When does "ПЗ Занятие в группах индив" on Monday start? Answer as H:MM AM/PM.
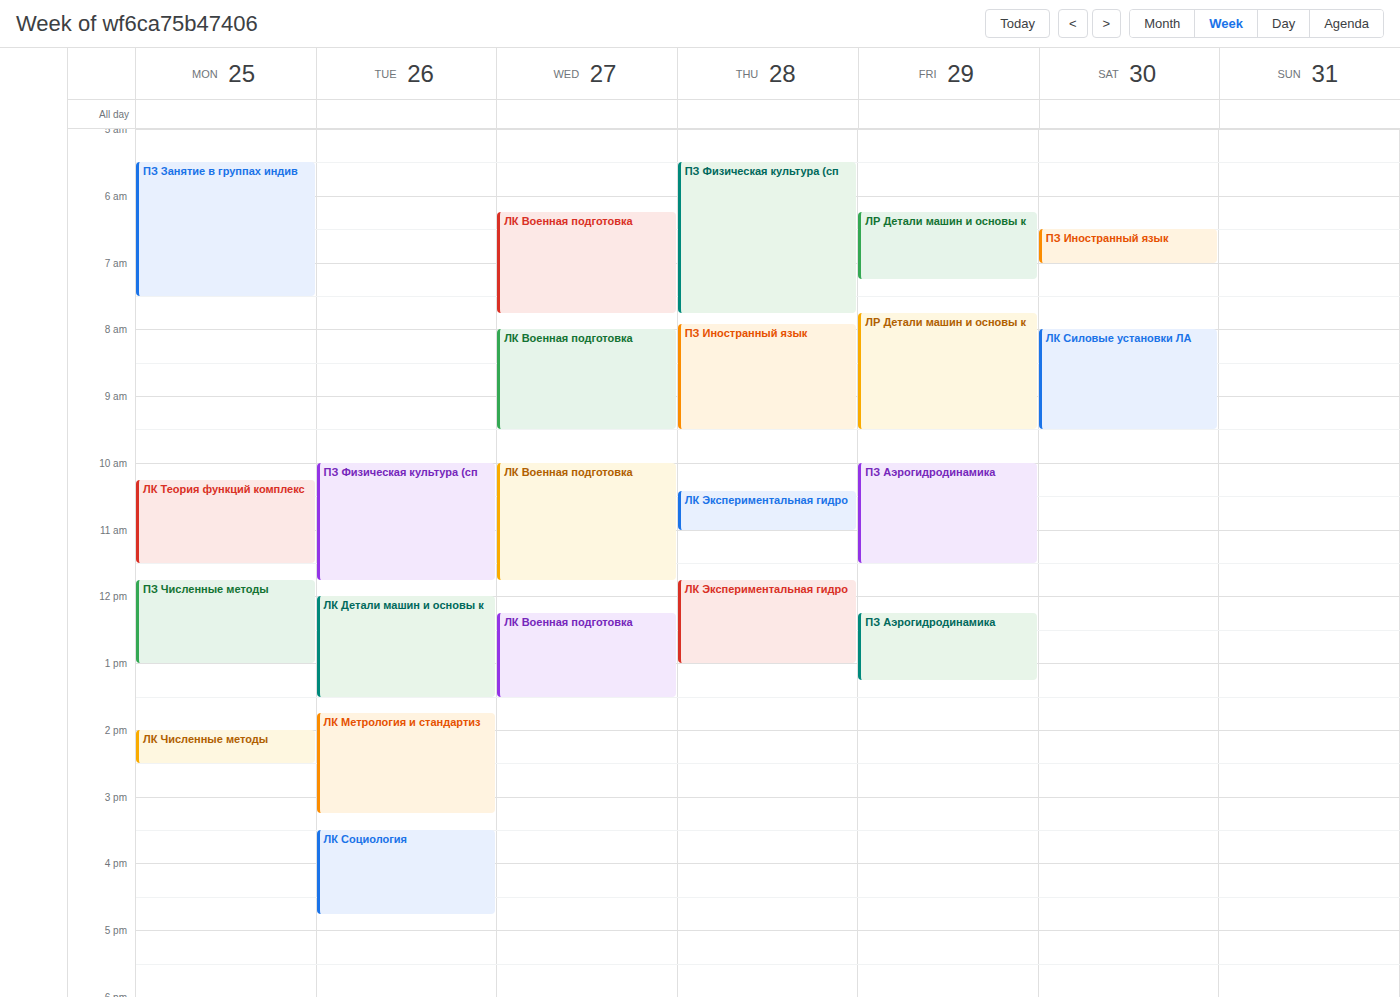
5:30 AM